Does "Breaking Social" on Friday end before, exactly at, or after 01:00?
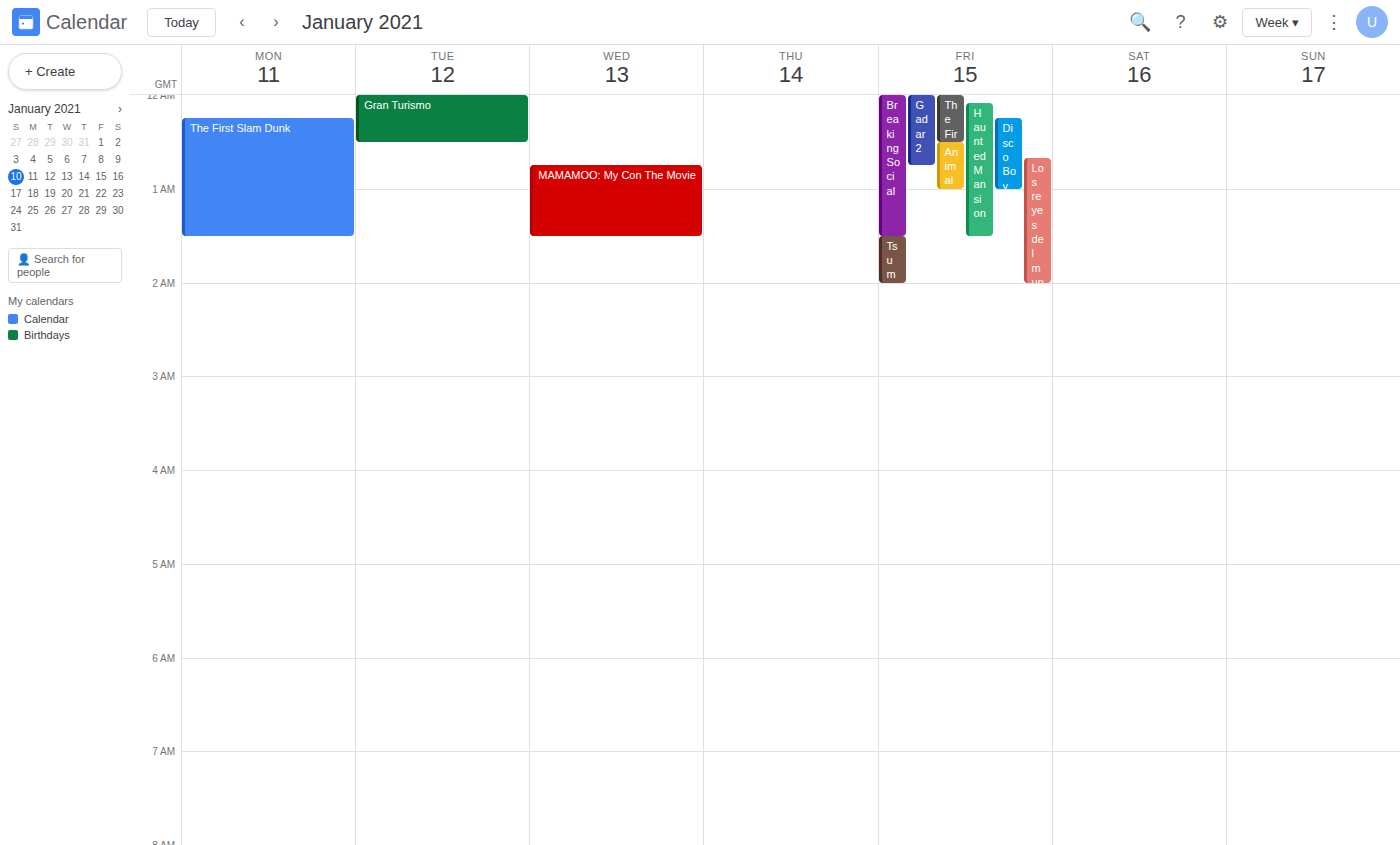
01:30 -- after 01:00, 30 minutes below the 01:00 line.